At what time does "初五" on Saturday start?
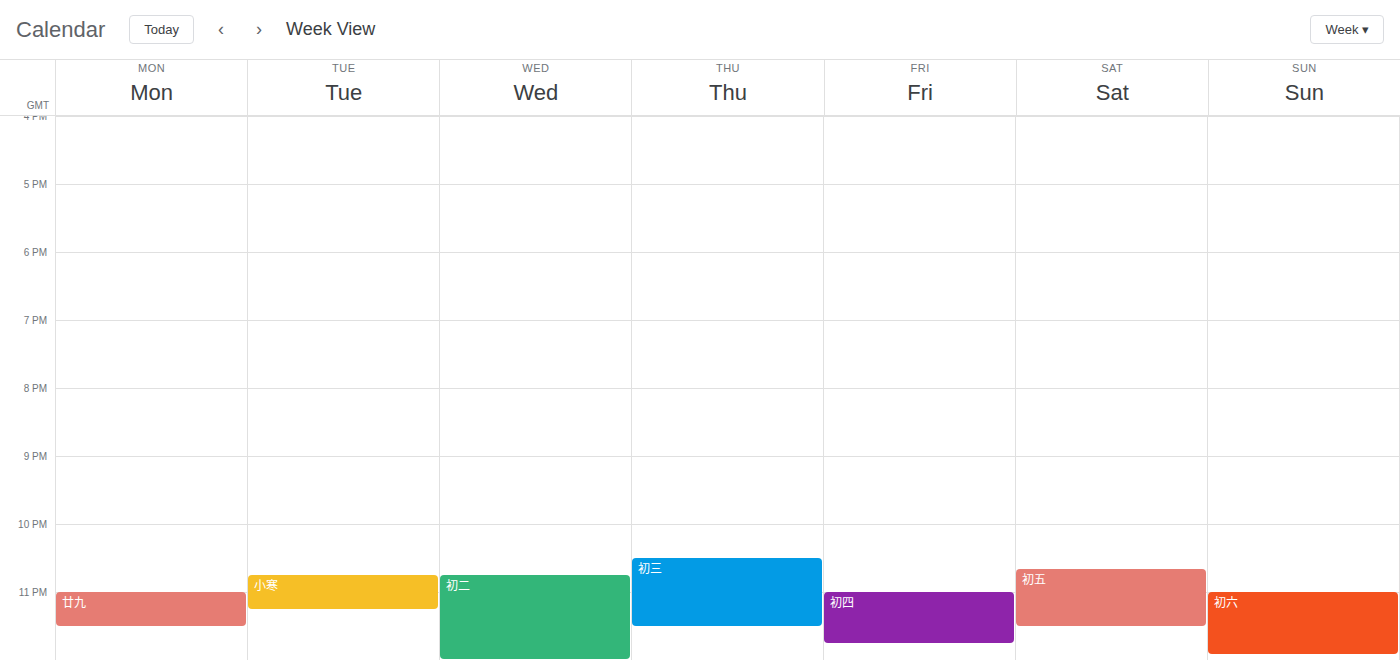
10:40 PM